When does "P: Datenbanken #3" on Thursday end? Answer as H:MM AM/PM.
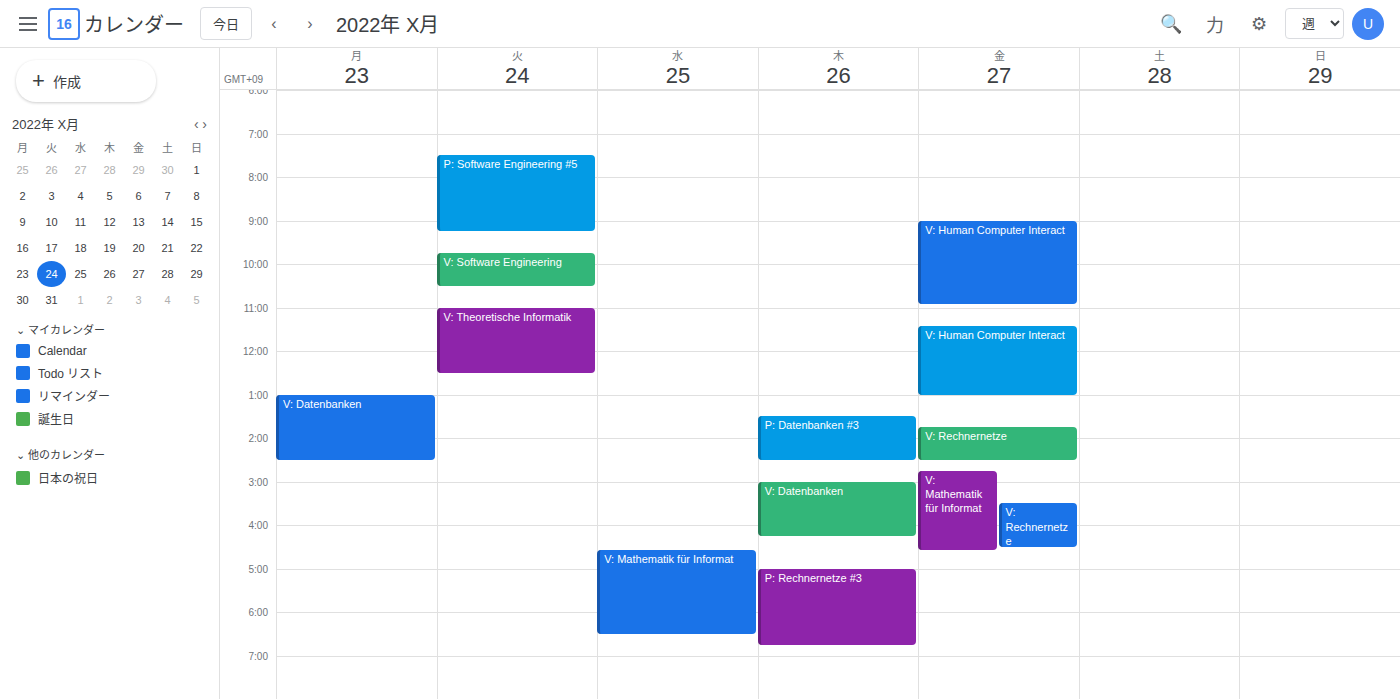
2:30 PM